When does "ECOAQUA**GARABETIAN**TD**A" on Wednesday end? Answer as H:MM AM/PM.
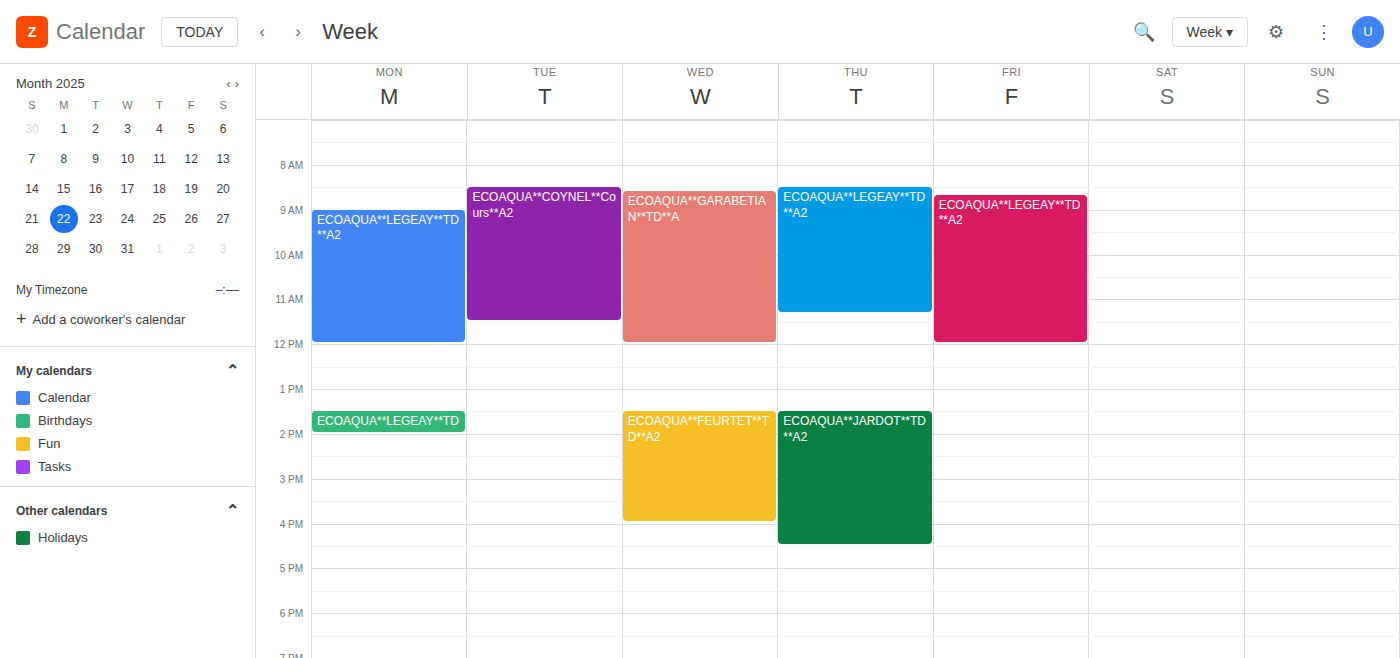
12:00 PM